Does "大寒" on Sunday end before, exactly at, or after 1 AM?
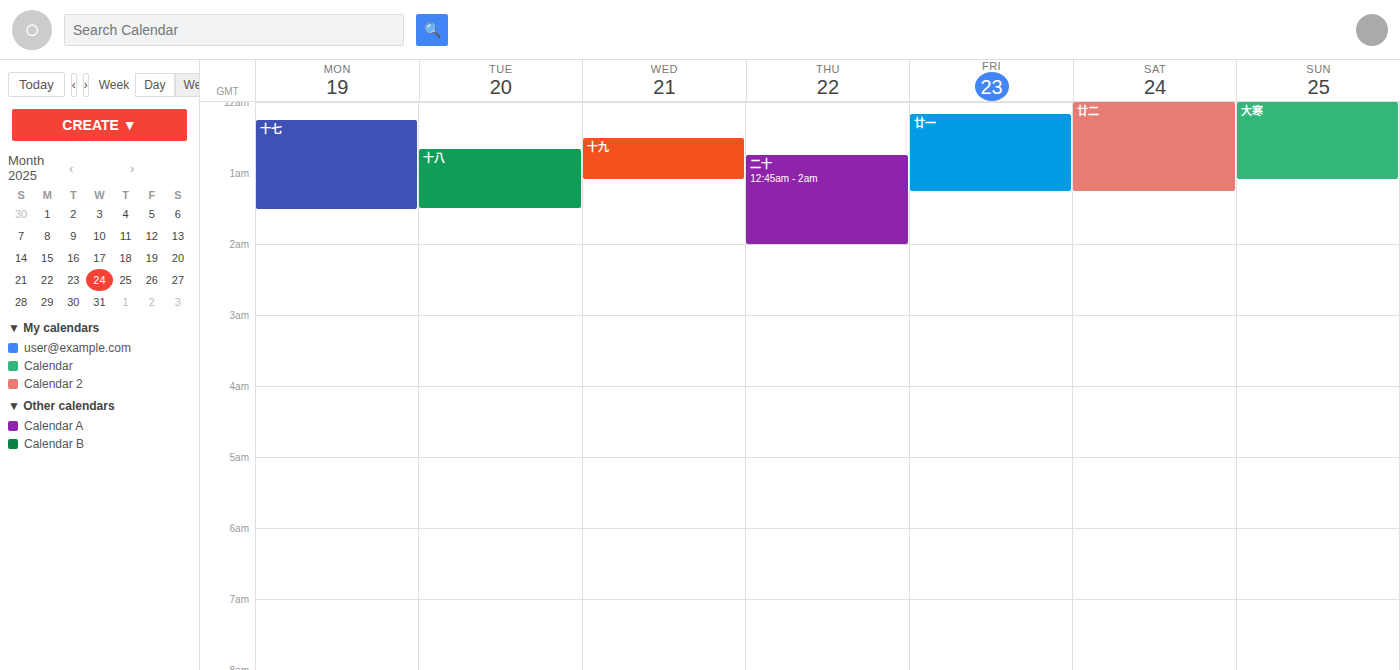
1:05 AM -- after 1 AM, 5 minutes below the 1 AM line.